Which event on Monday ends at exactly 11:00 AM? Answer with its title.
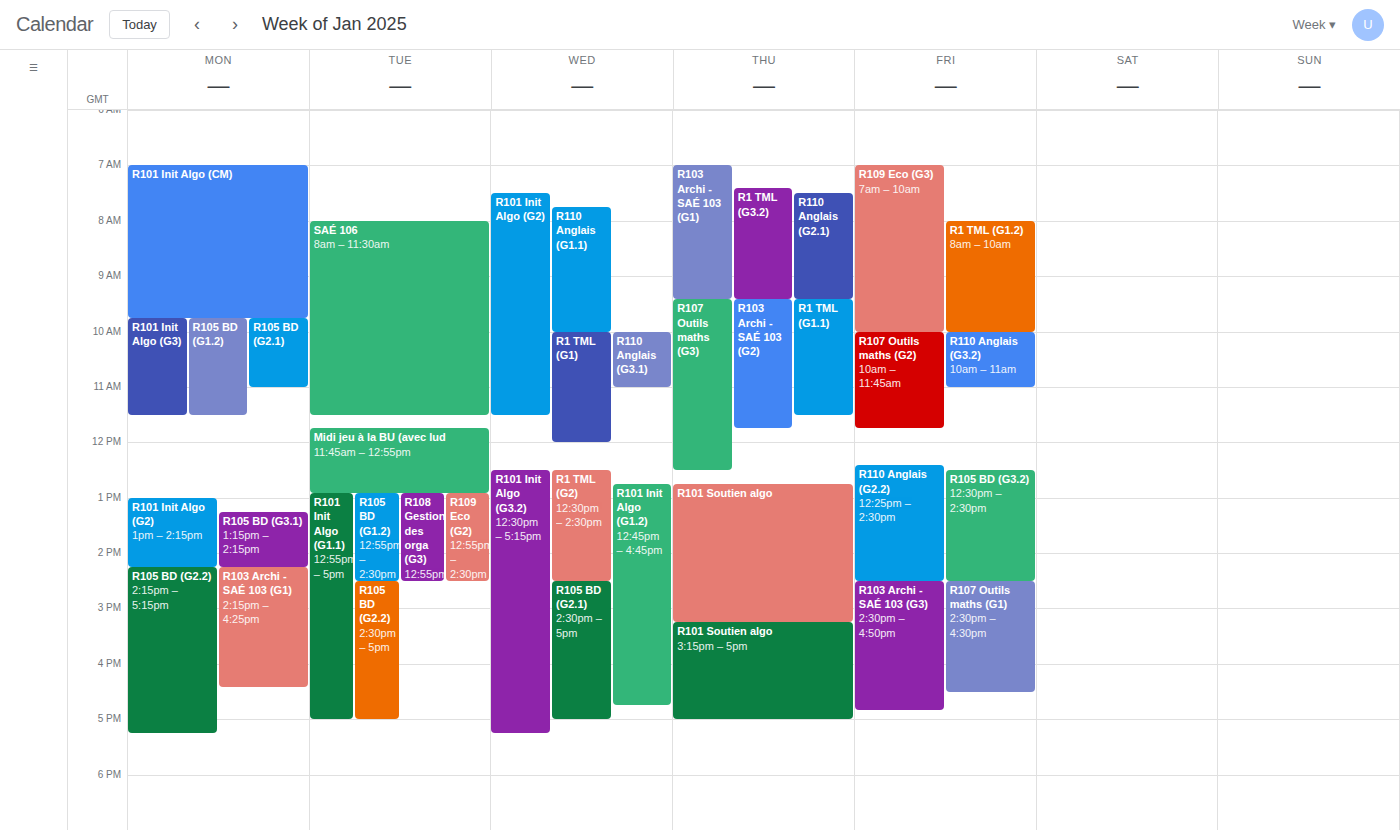
"R105 BD (G2.1)"